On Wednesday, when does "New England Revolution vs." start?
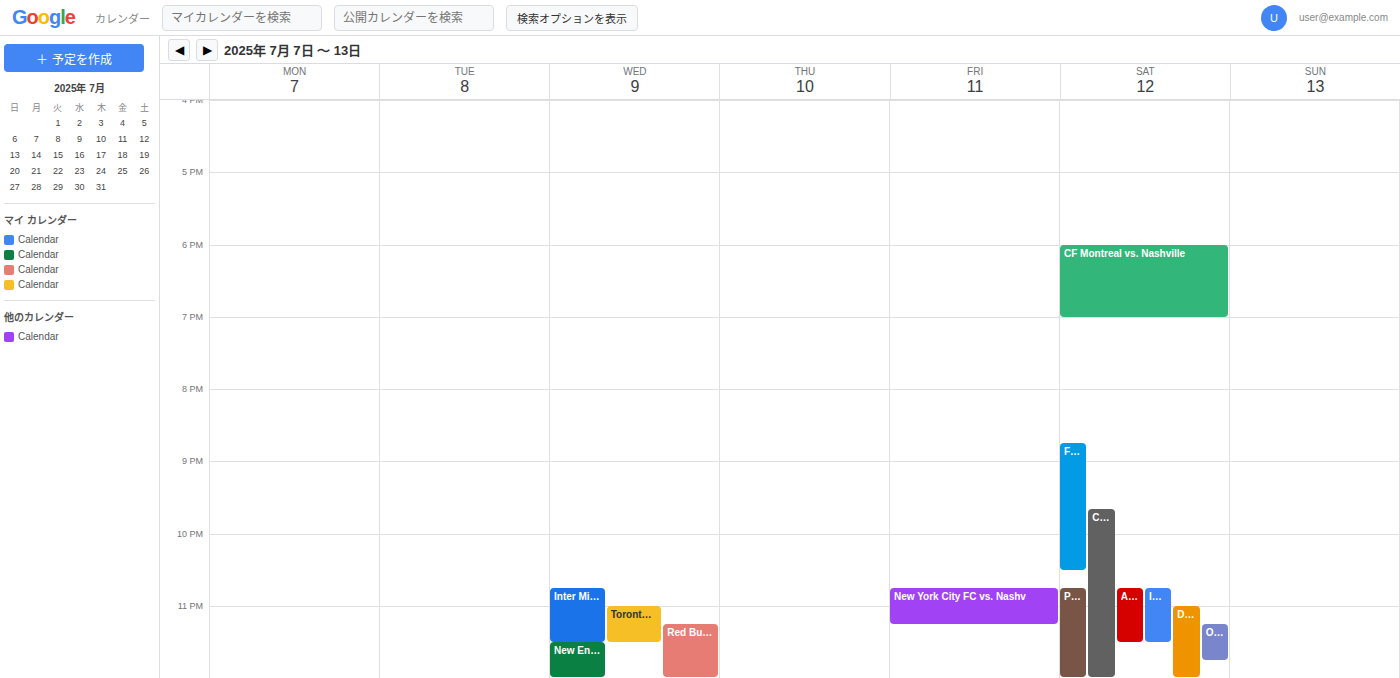
11:30 PM